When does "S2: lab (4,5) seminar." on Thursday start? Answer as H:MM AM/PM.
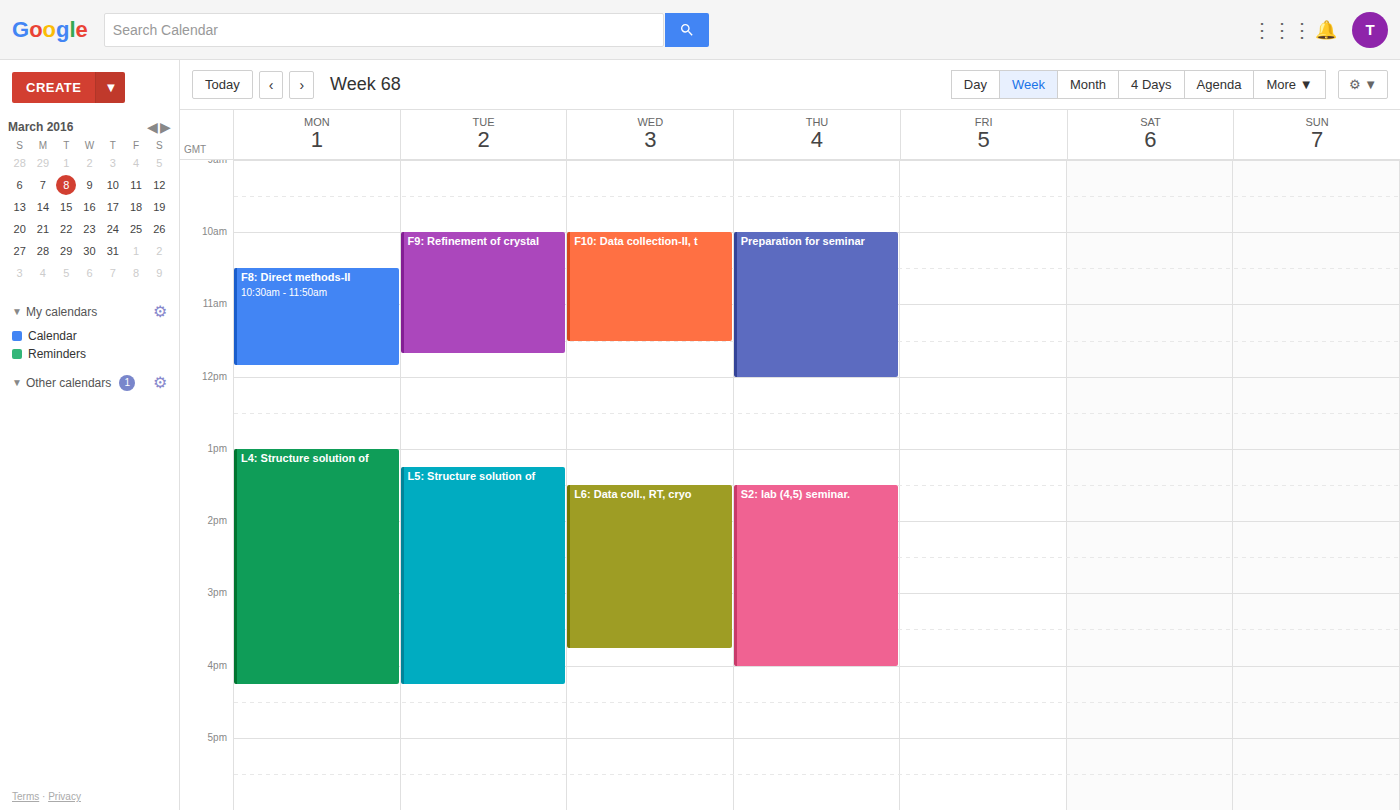
1:30 PM